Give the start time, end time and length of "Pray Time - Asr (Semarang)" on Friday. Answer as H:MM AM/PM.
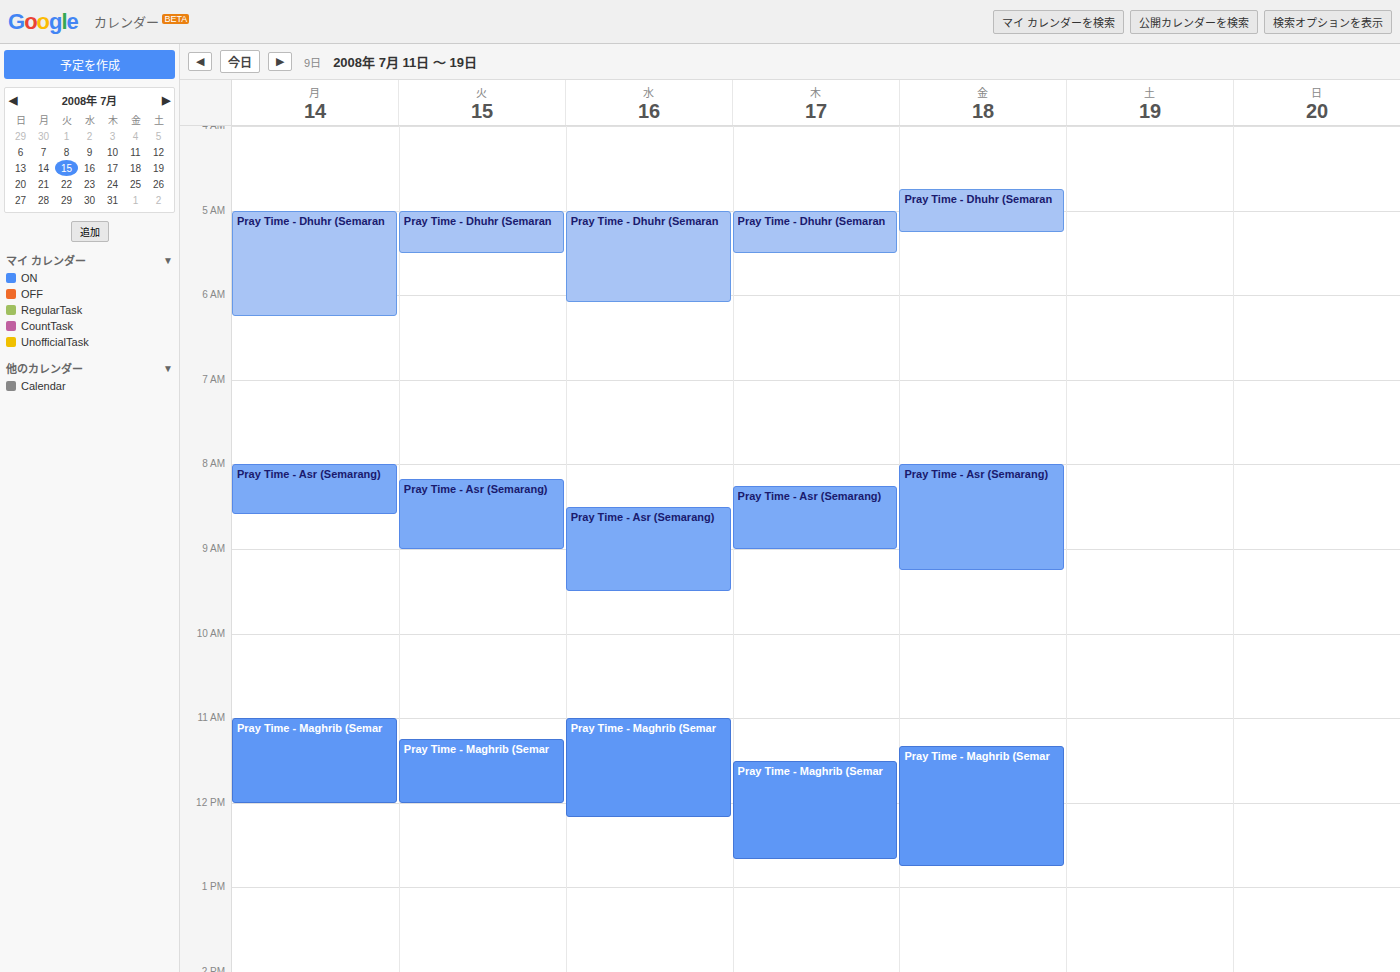
8:00 AM to 9:15 AM, 1 hour 15 minutes